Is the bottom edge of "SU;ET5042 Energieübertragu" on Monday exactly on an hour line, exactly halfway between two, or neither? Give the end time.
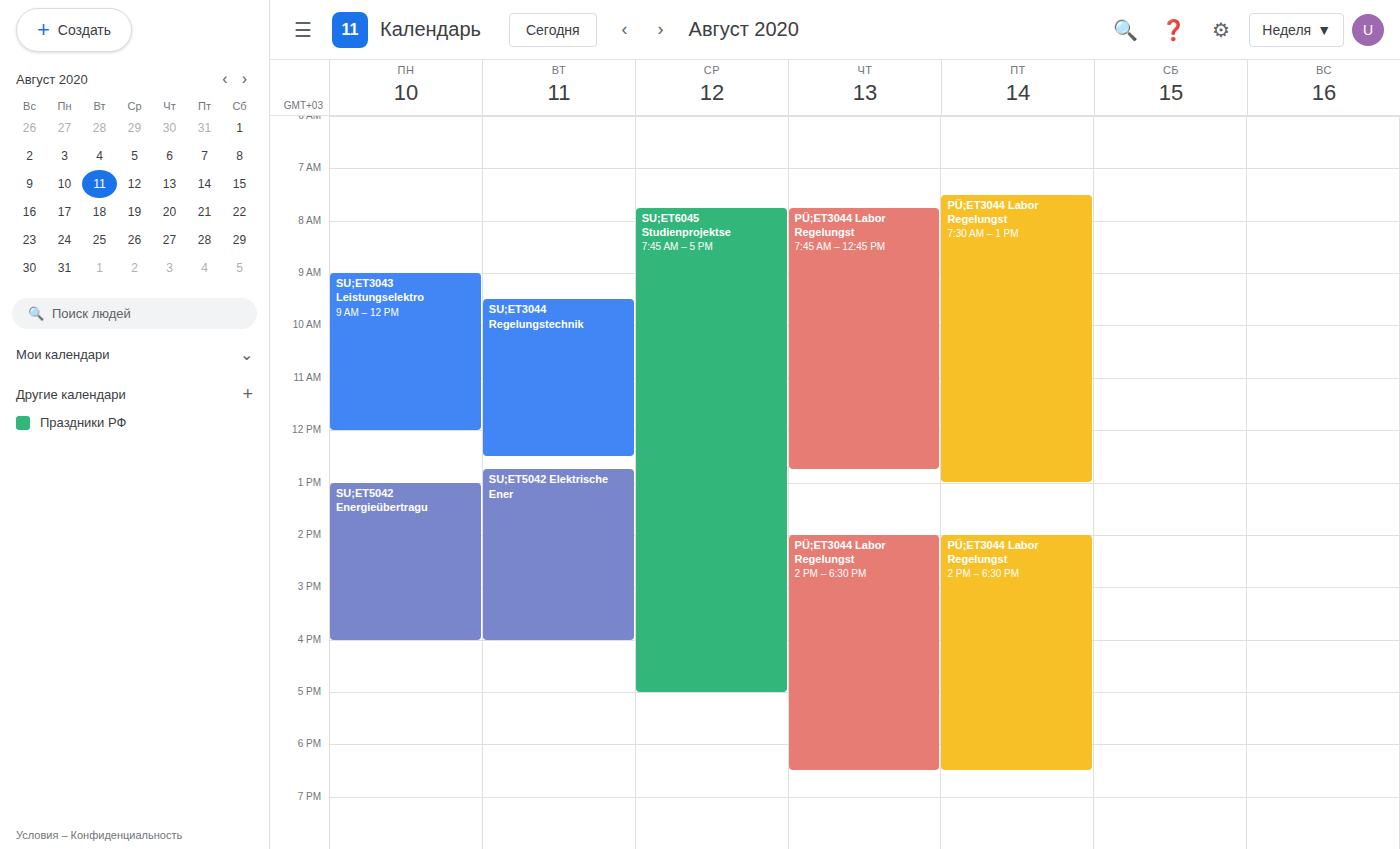
4:00 PM -- exactly on the 4 PM line.